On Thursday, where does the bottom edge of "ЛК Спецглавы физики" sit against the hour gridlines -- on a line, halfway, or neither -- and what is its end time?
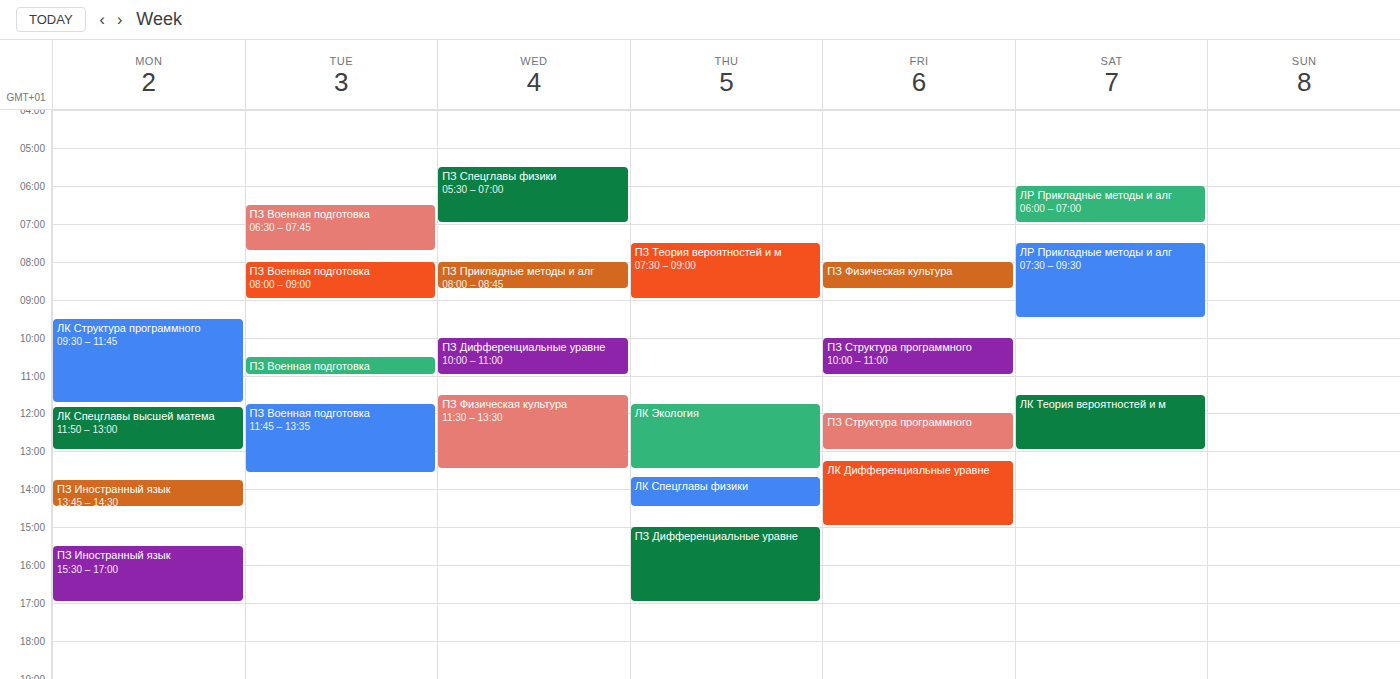
14:30 -- halfway between the 14:00 and 15:00 lines.